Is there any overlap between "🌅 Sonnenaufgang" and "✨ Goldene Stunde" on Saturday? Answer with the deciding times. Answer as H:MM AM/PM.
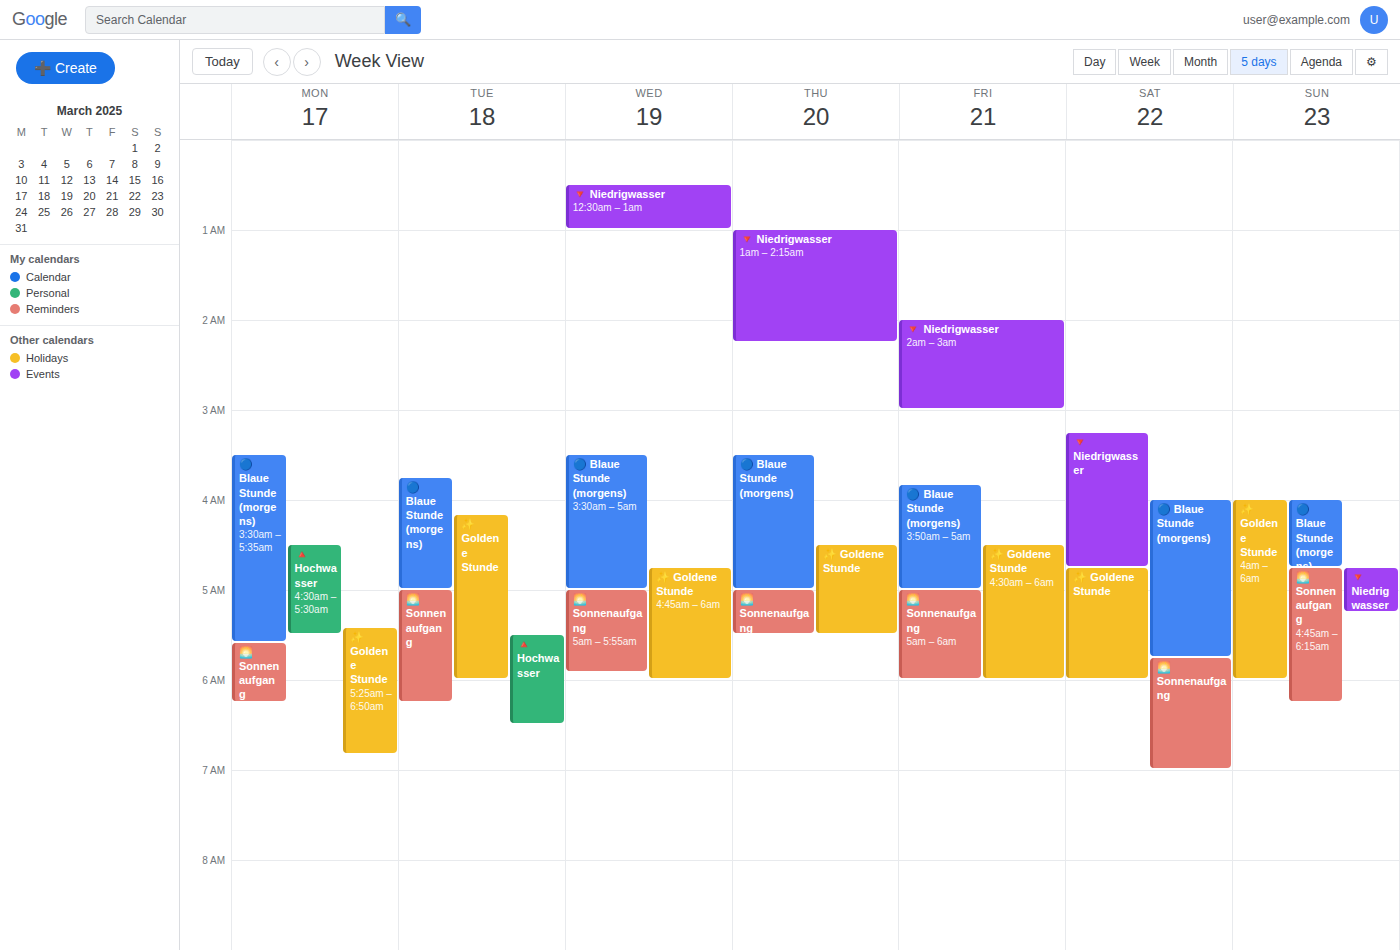
"🌅 Sonnenaufgang" starts at 5:45 AM, before "✨ Goldene Stunde" ends at 6:00 AM -- they overlap.